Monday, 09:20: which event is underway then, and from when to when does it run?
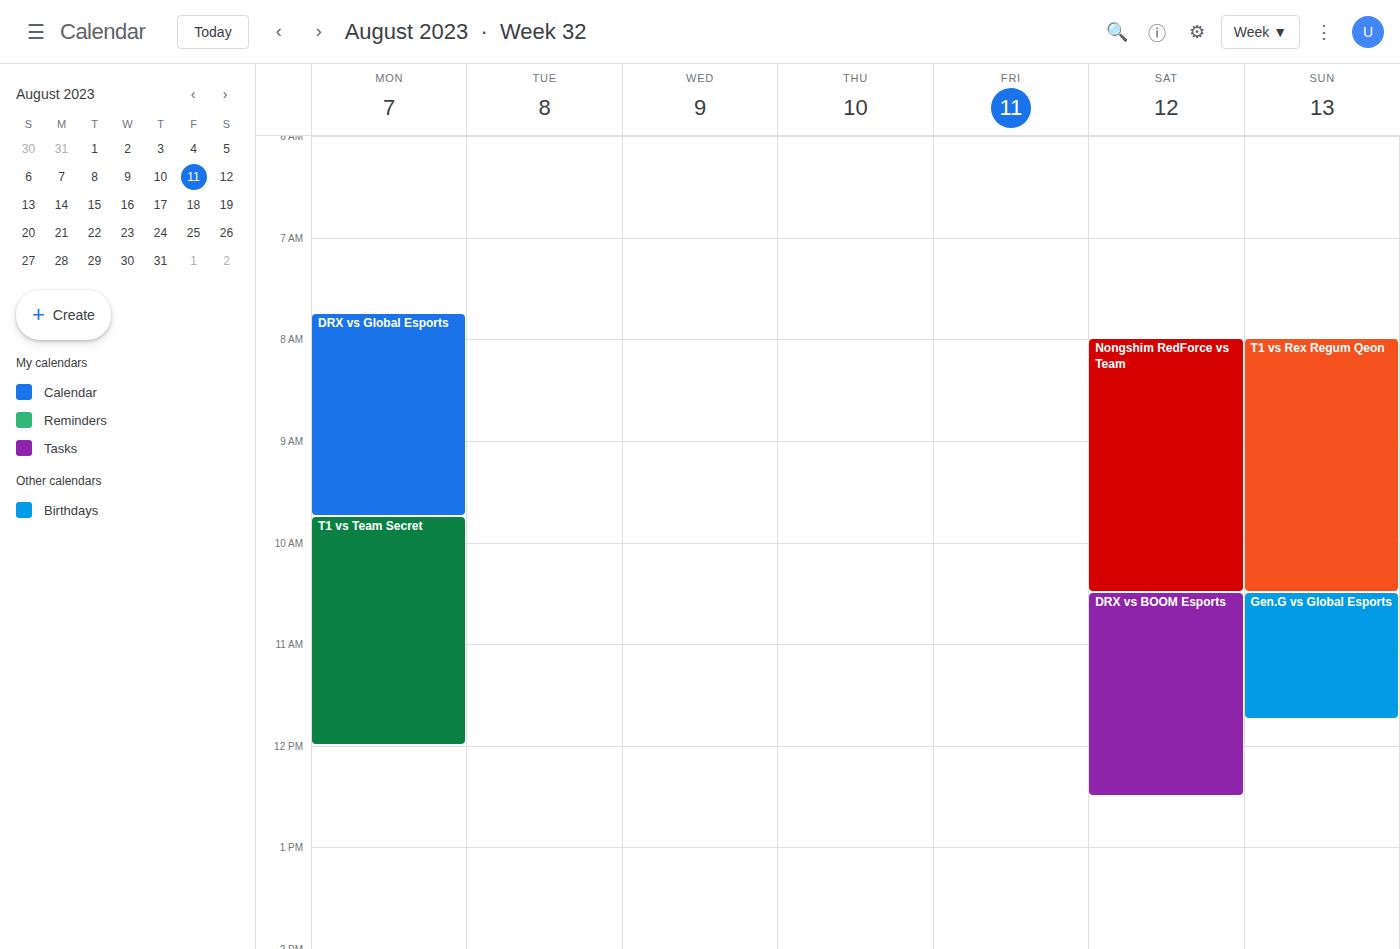
"DRX vs Global Esports", 07:45 to 09:45